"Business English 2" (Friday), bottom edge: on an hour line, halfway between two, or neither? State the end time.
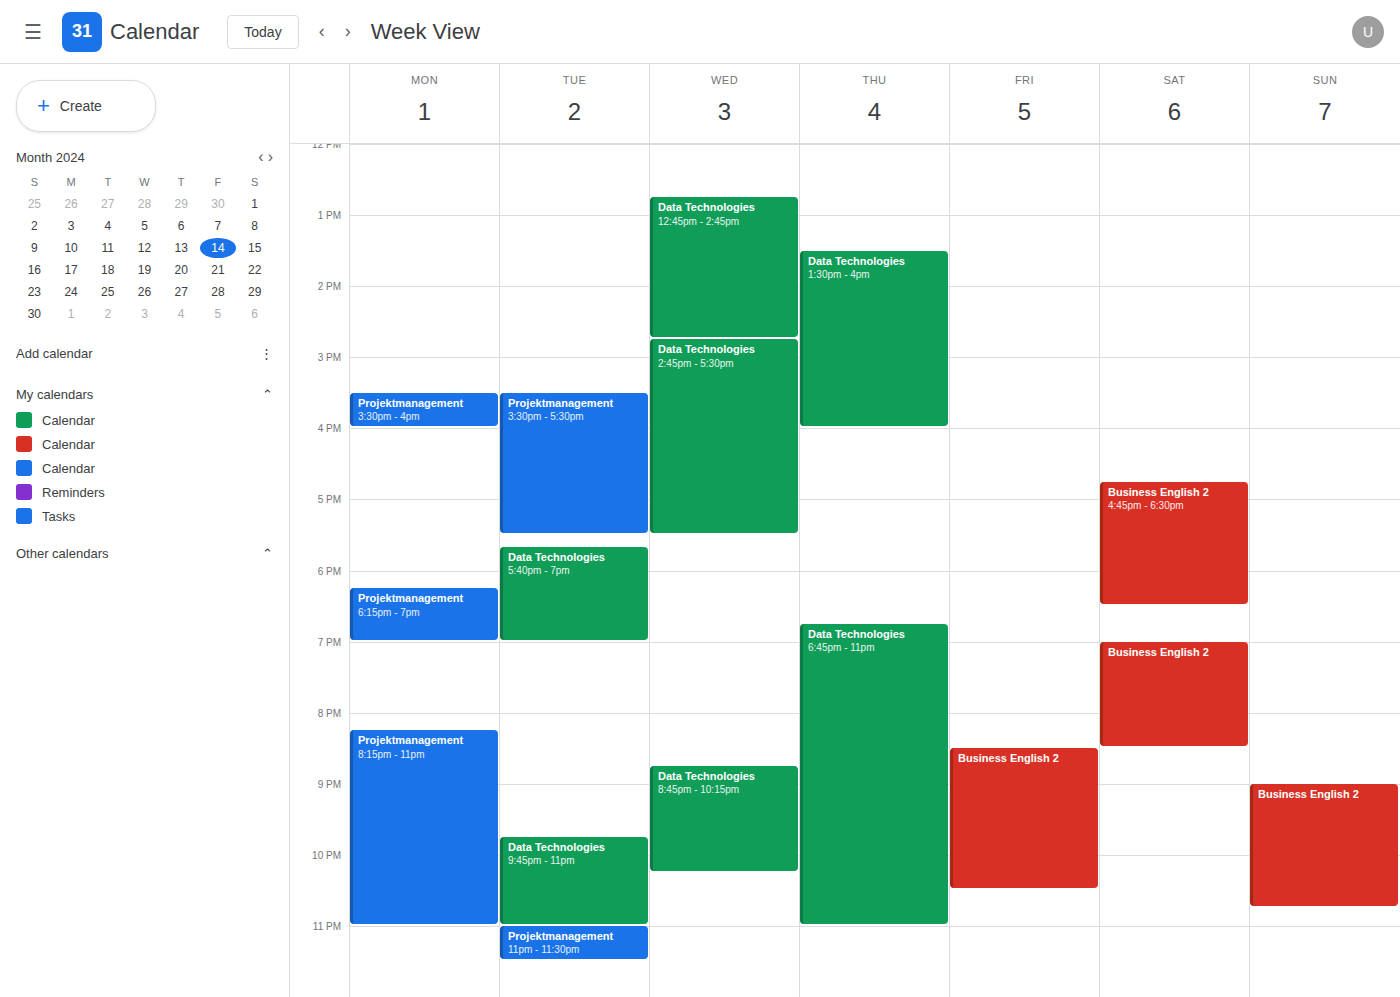
10:30 PM -- halfway between the 10 PM and 11 PM lines.